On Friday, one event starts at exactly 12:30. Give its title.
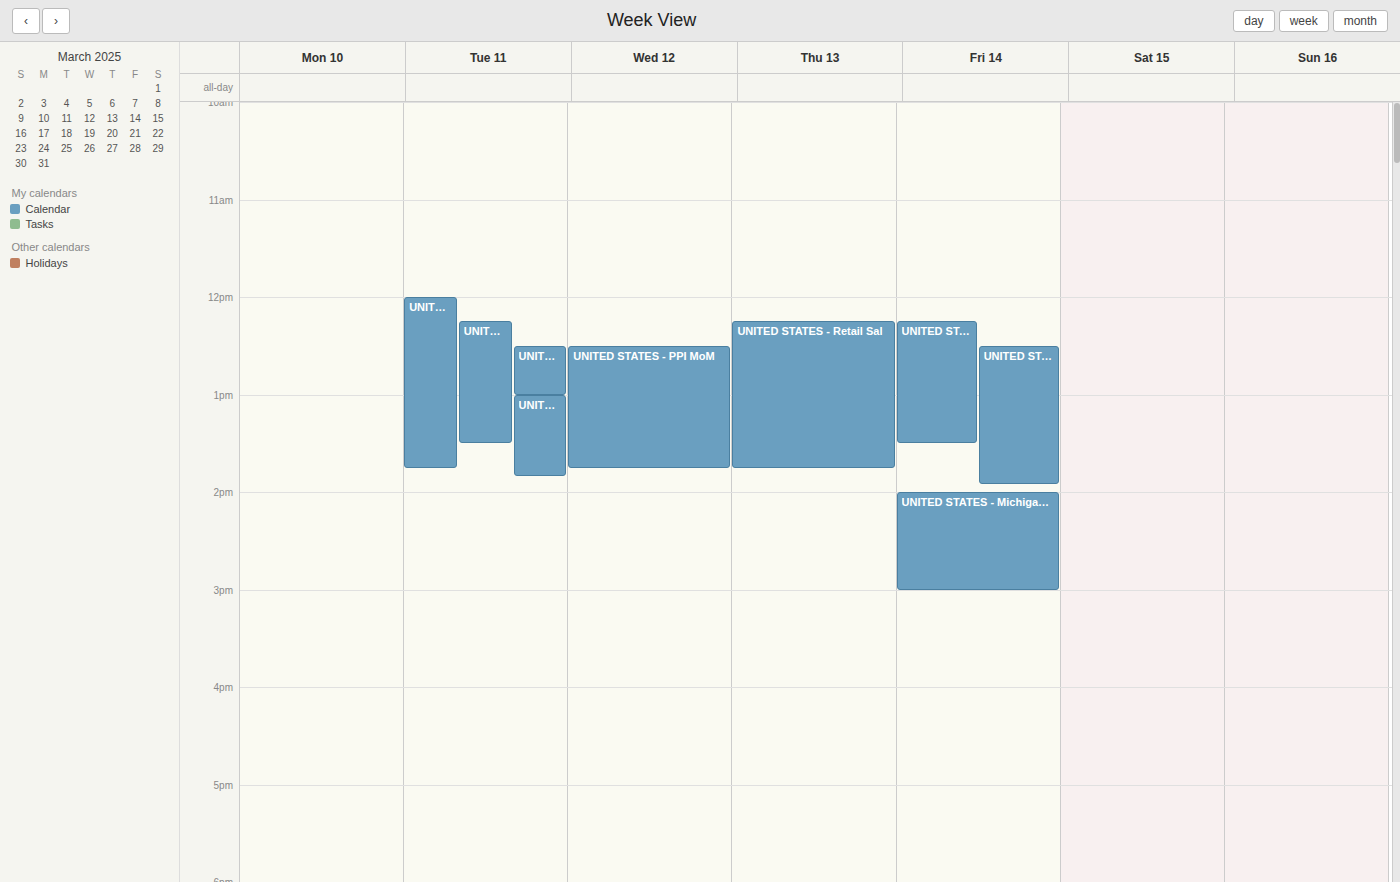
"UNITED STATES - Building P"